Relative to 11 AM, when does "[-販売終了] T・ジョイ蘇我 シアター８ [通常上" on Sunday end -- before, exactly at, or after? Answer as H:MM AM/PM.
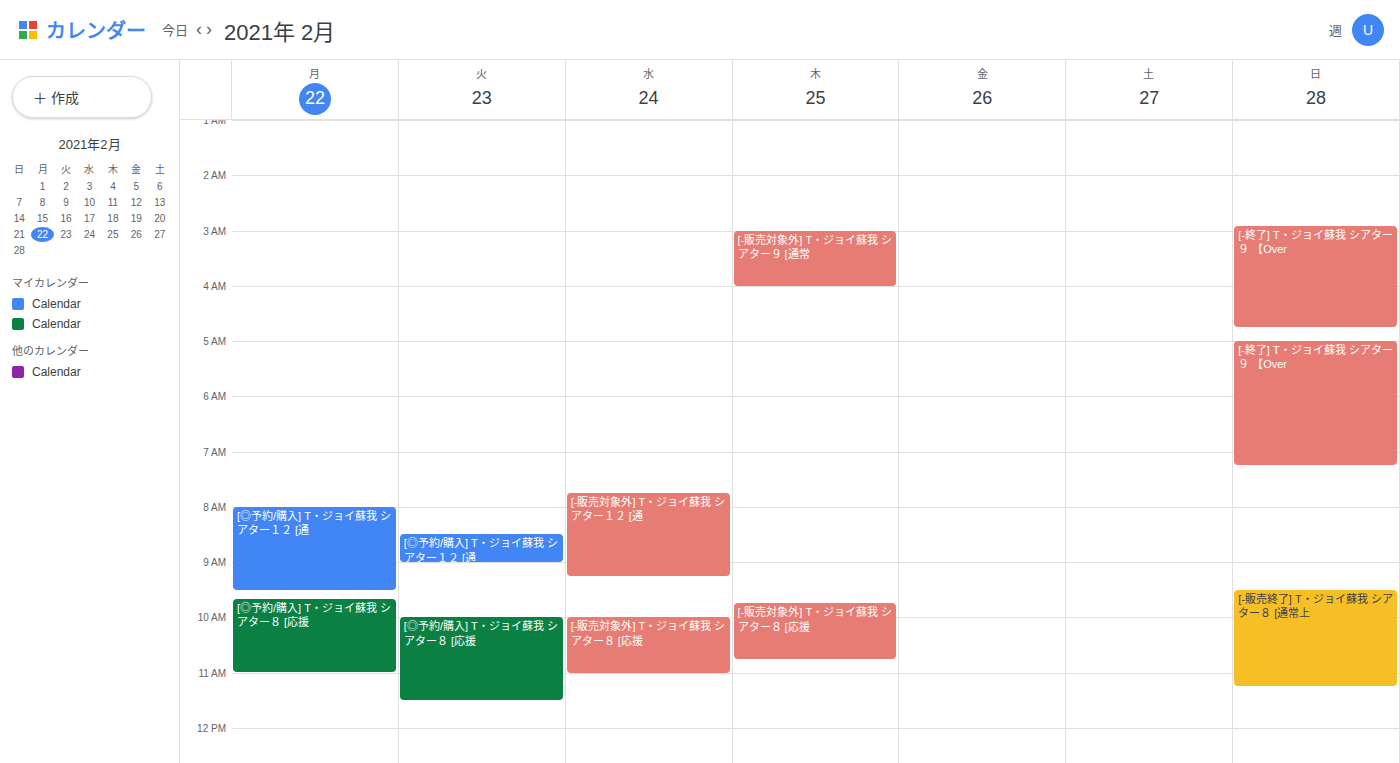
11:15 AM -- after 11 AM, 15 minutes below the 11 AM line.